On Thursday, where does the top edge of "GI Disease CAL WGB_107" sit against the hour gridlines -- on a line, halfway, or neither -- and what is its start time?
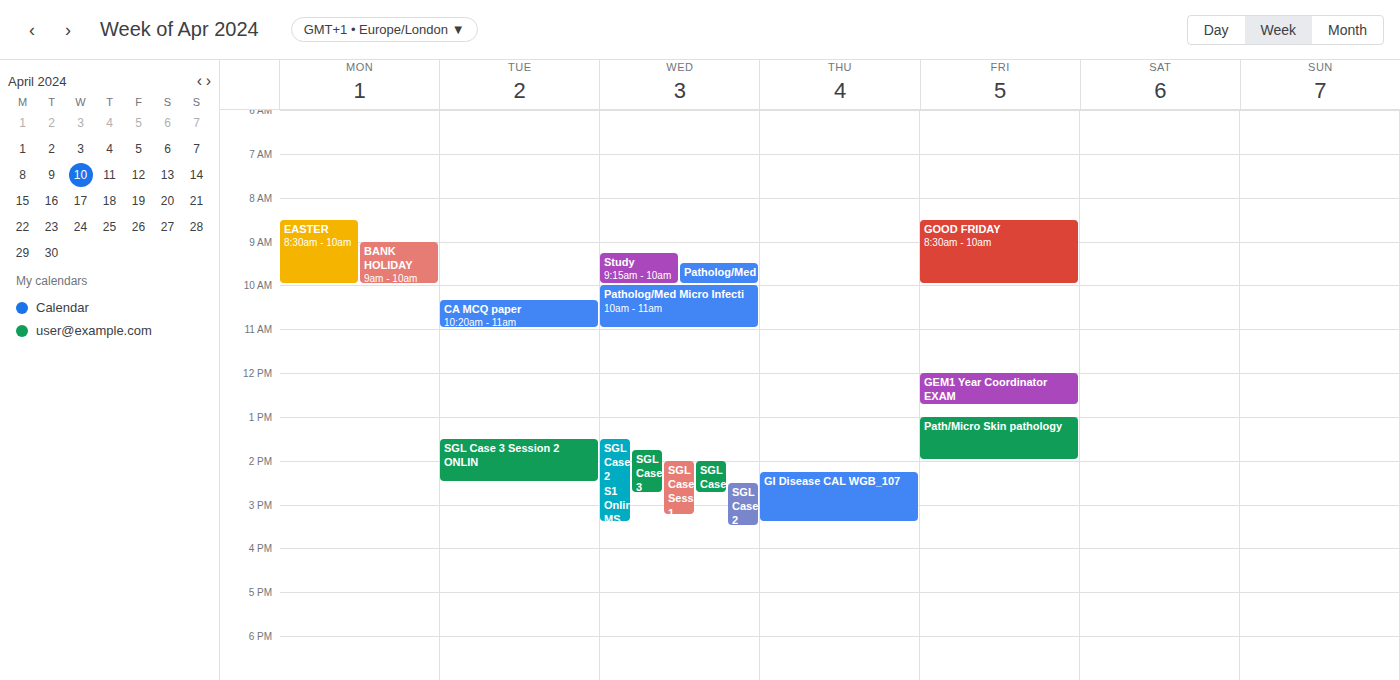
14:15 -- neither: a quarter of the way from the 14:00 line to the 15:00 line.